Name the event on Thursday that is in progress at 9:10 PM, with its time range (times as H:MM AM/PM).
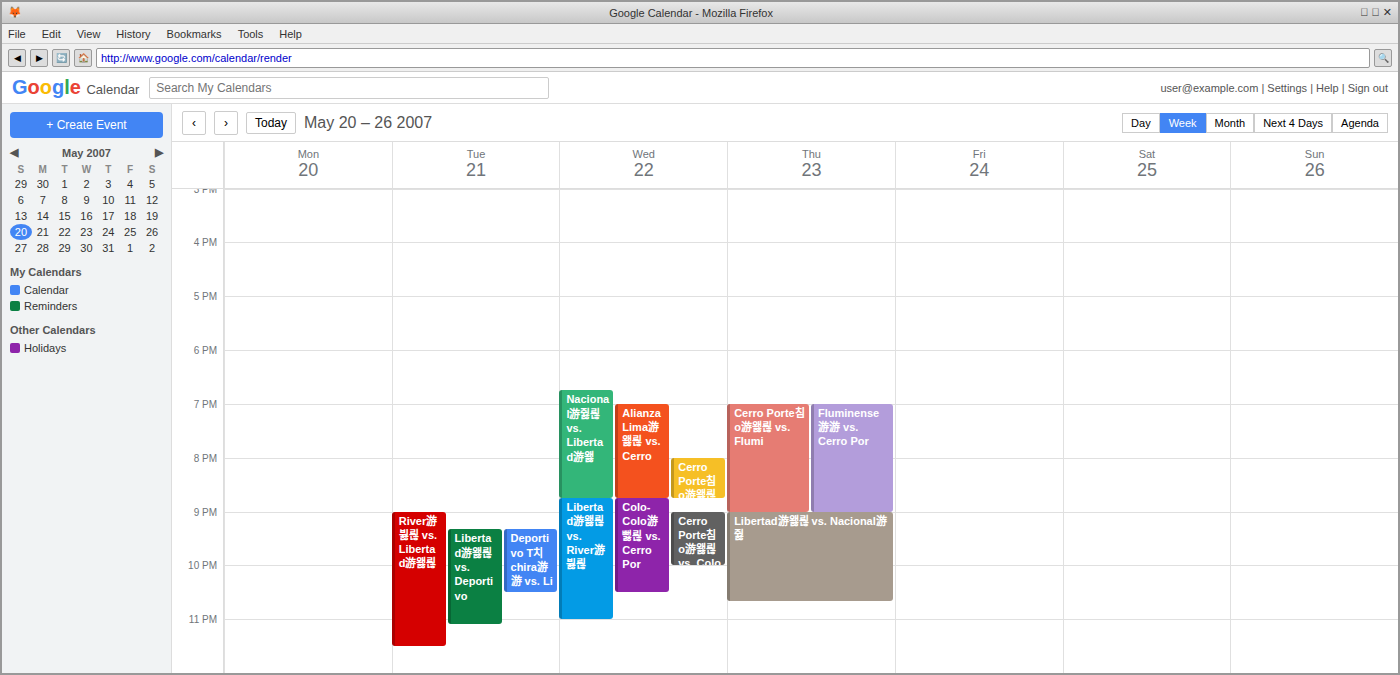
"Libertad游왫릖 vs. Nacional游쥟", 9:00 PM to 10:40 PM